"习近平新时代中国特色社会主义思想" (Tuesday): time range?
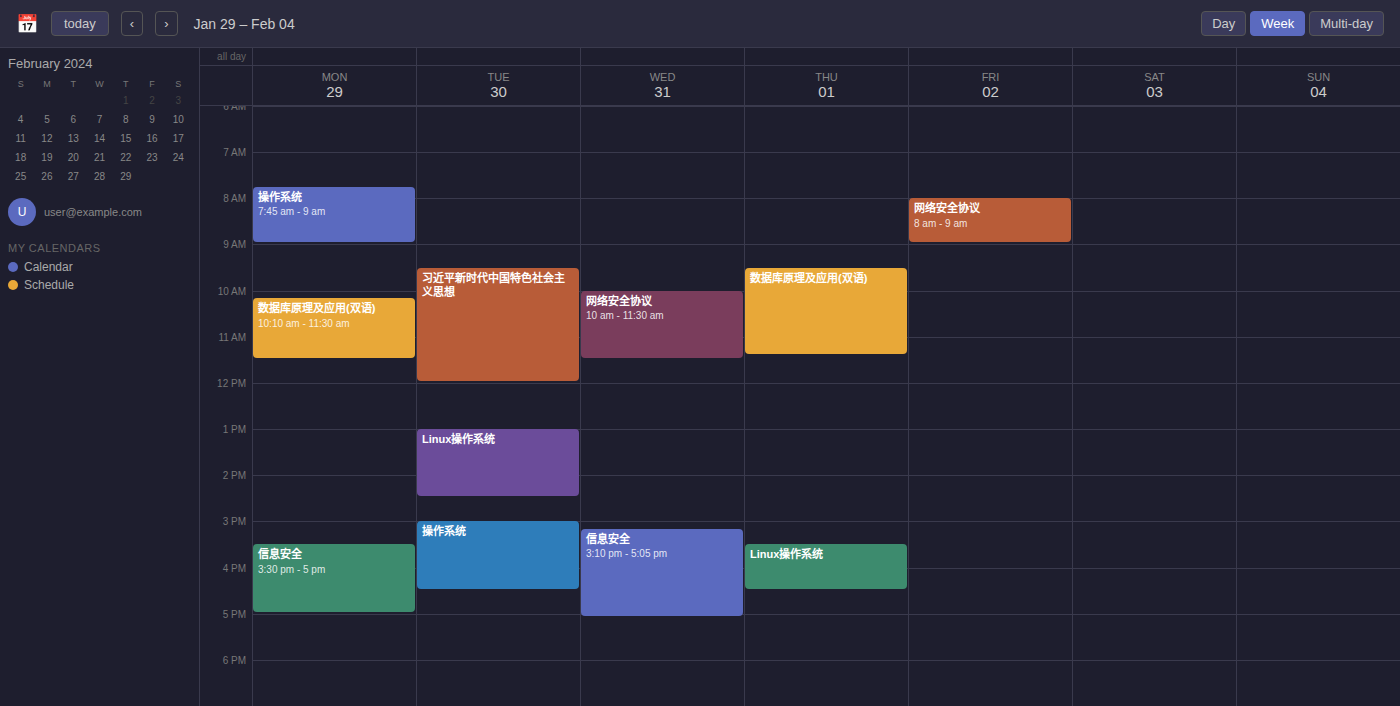
9:30 AM to 12:00 PM